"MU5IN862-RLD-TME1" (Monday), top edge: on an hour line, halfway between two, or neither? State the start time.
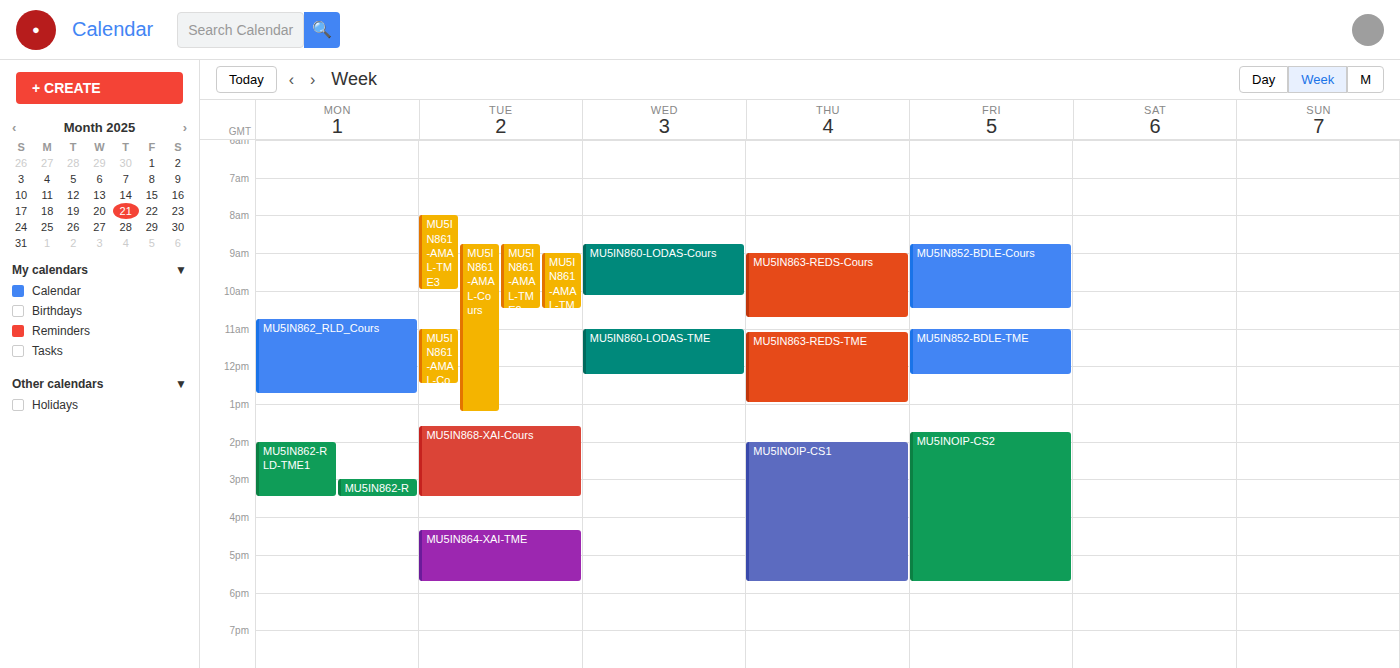
2:00 PM -- exactly on the 2 PM line.